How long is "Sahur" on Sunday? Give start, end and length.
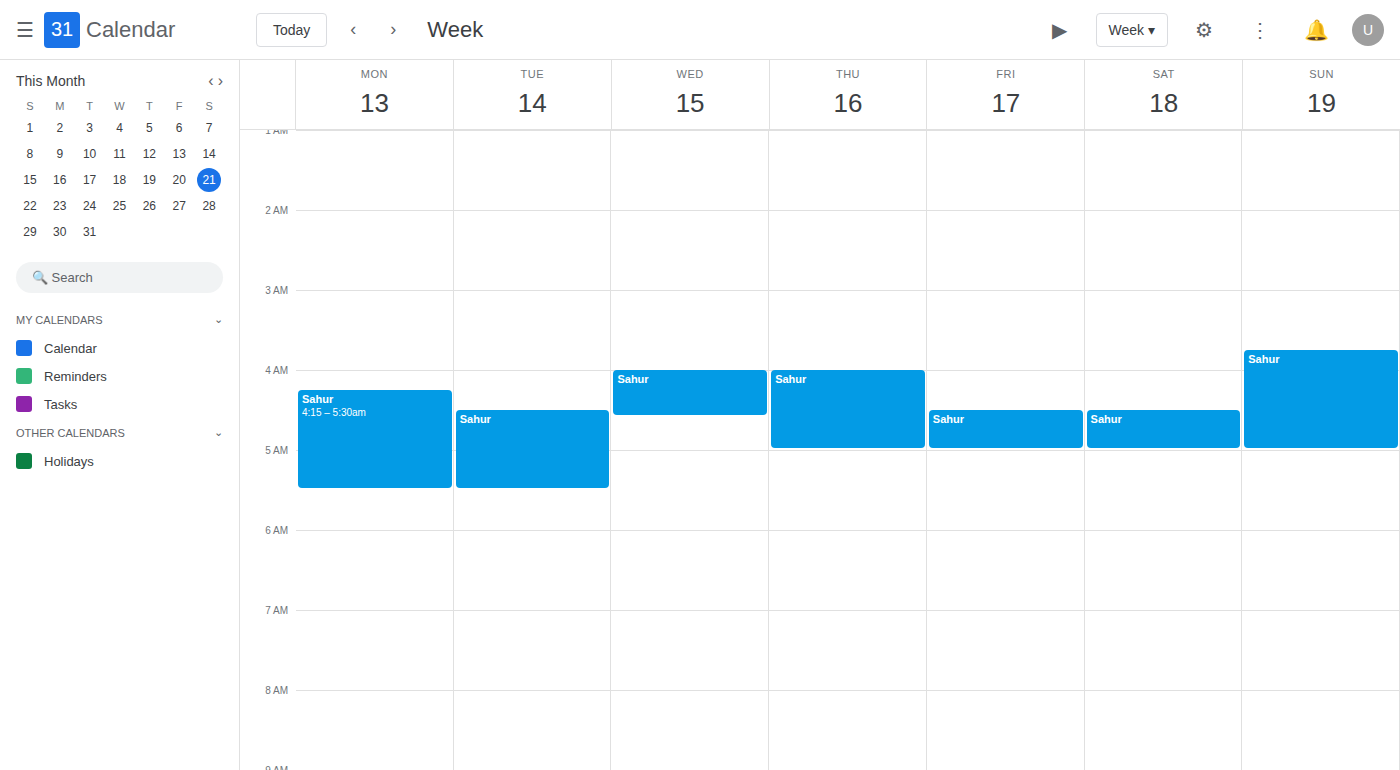
3:45 AM to 5:00 AM, 1 hour 15 minutes